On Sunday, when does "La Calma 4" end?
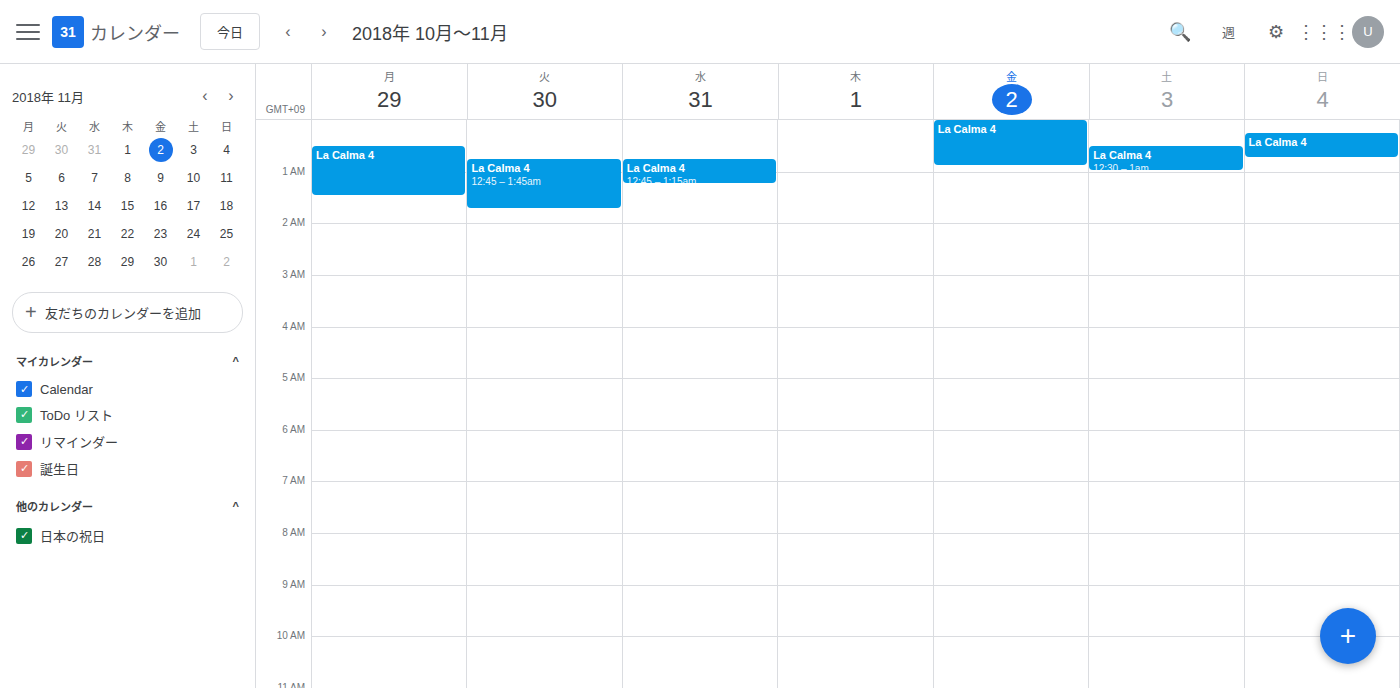
12:45 AM